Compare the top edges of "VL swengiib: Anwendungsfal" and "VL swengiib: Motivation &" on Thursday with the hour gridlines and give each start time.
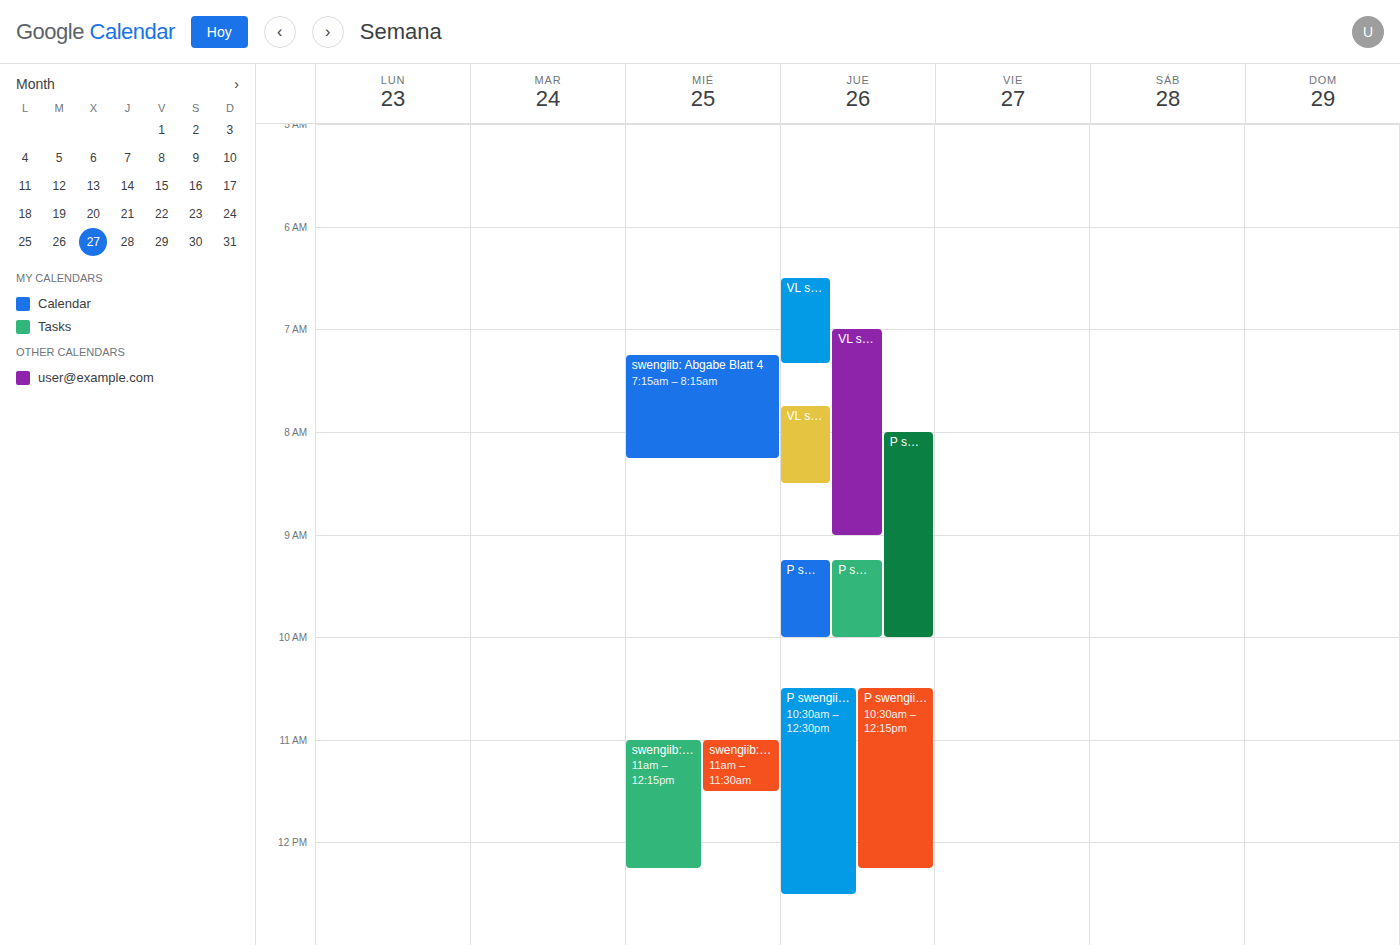
"VL swengiib: Anwendungsfal": 07:00, exactly on the 07:00 line. "VL swengiib: Motivation &": 06:30, halfway between the 06:00 and 07:00 lines.